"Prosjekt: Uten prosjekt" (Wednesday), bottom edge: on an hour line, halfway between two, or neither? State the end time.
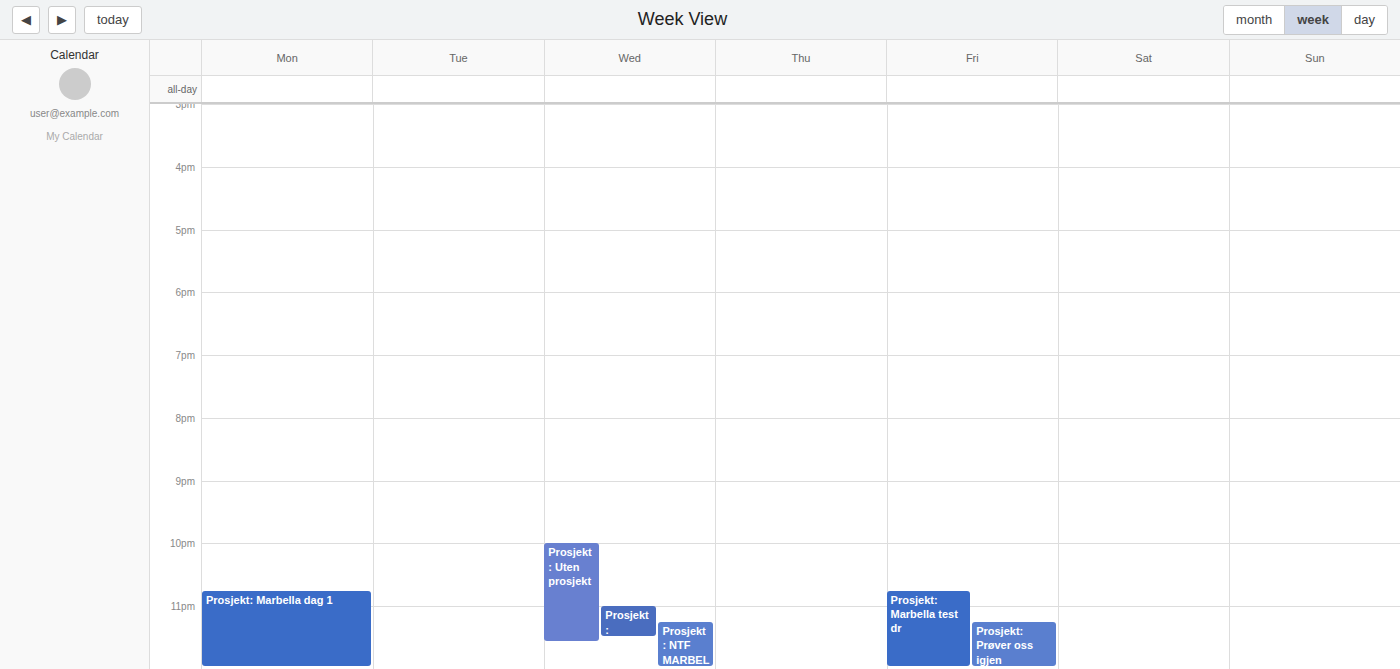
11:35 PM -- neither: 35 minutes below the 11 PM line and 25 minutes above the 12 AM line.